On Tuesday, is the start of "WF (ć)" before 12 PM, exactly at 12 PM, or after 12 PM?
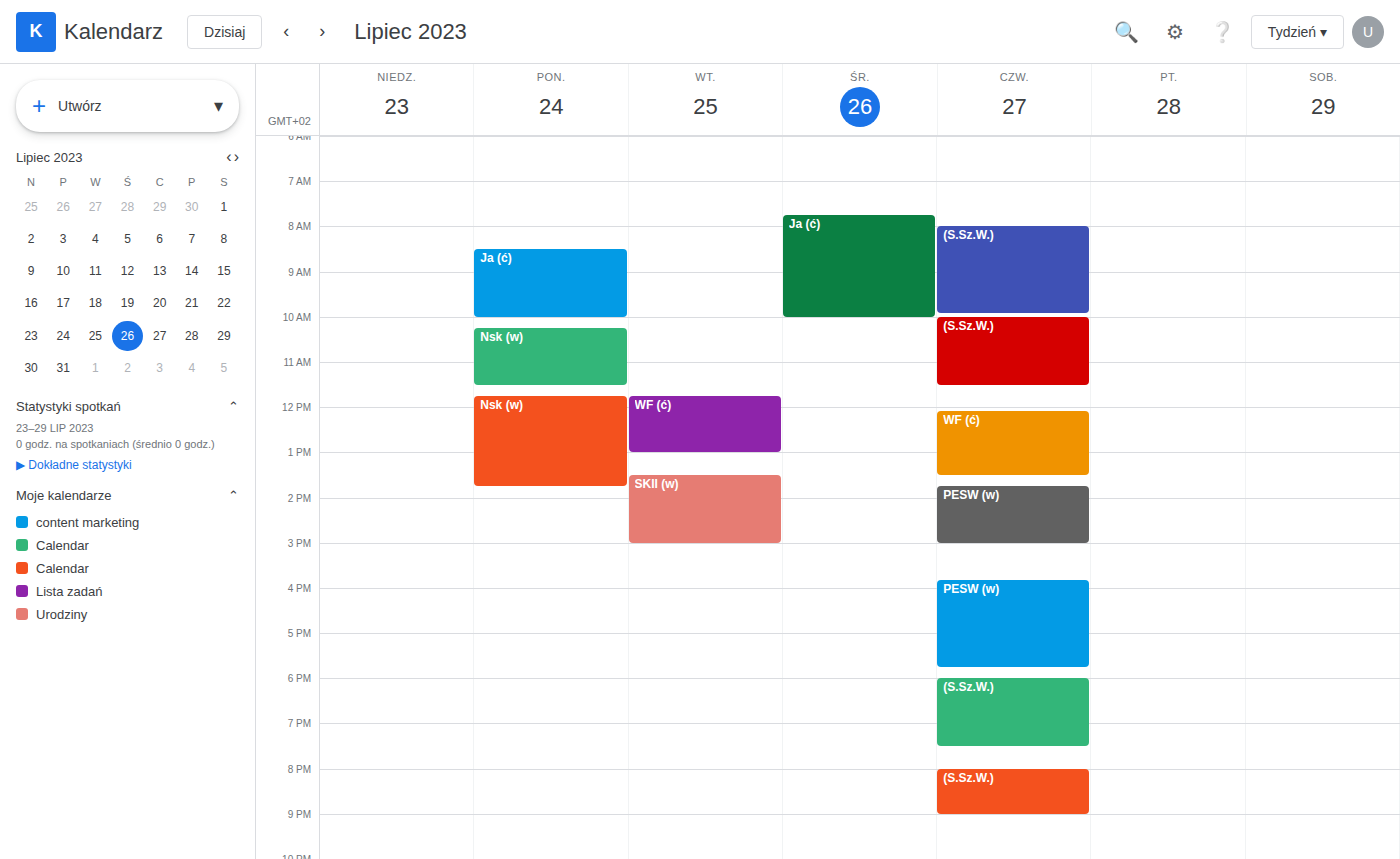
11:45 AM -- before 12 PM, 15 minutes above the 12 PM line.